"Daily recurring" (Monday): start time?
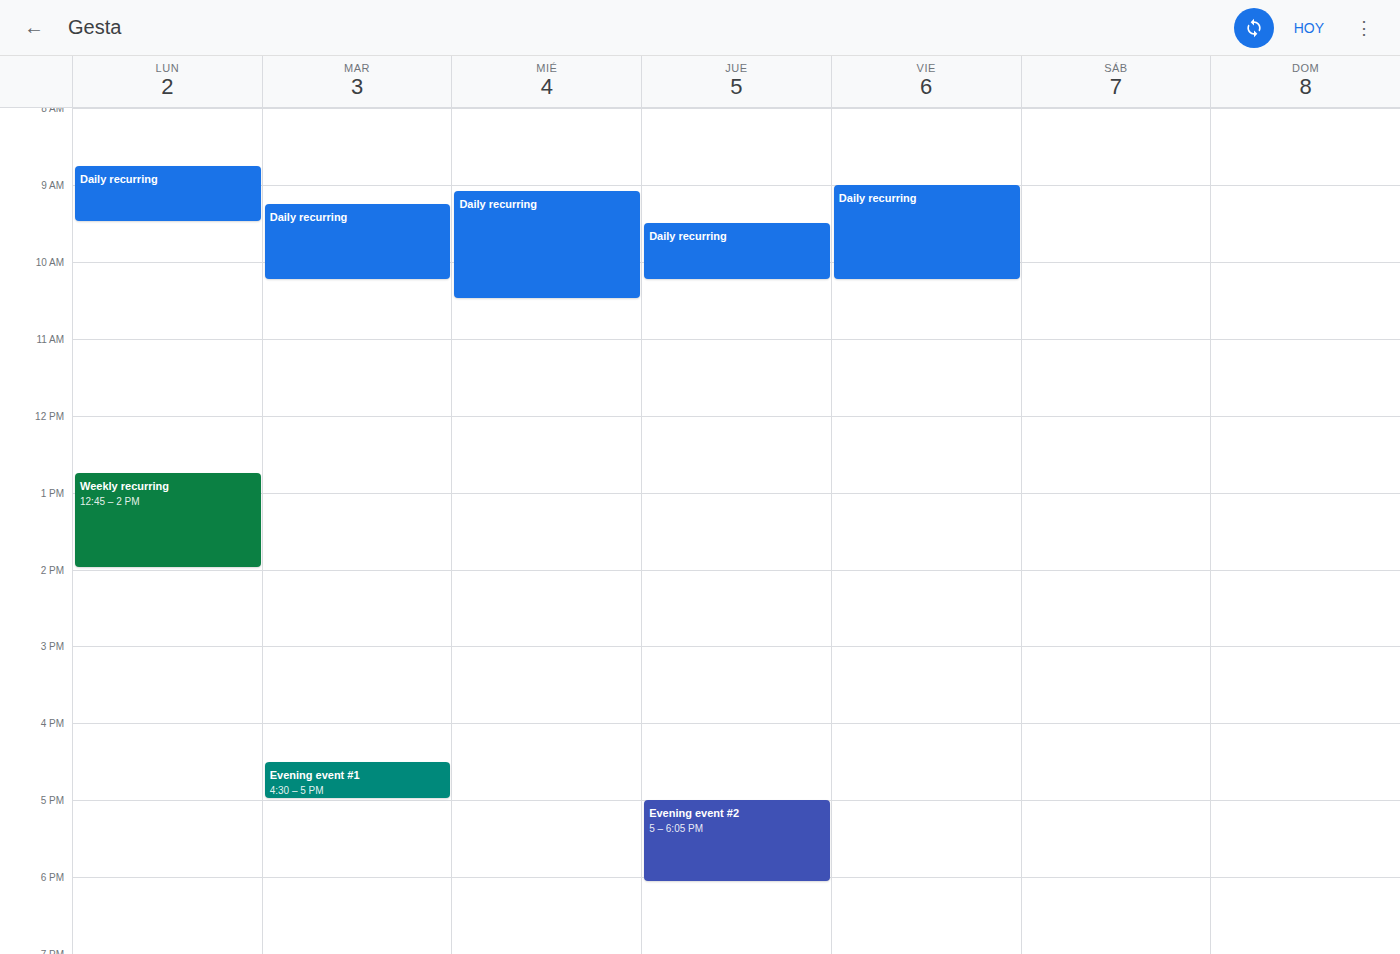
8:45 AM